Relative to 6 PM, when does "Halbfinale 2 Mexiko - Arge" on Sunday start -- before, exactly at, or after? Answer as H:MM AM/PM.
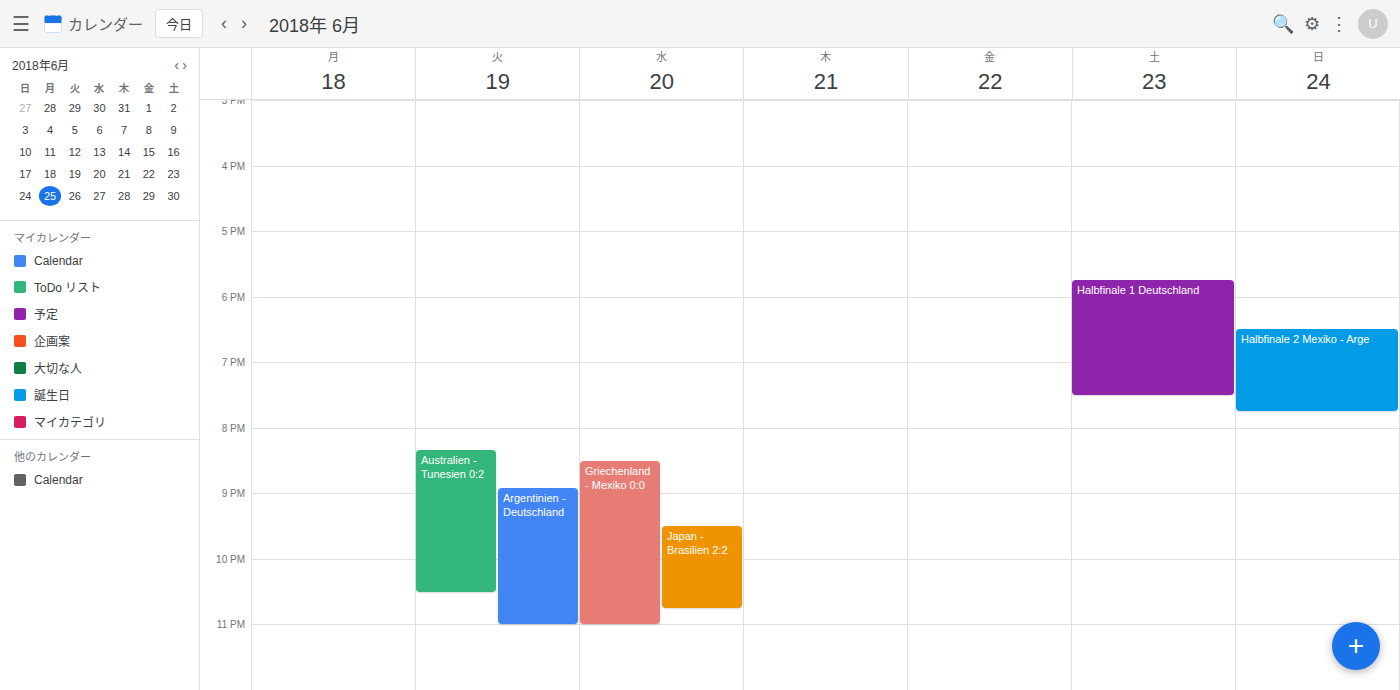
6:30 PM -- after 6 PM, 30 minutes below the 6 PM line.